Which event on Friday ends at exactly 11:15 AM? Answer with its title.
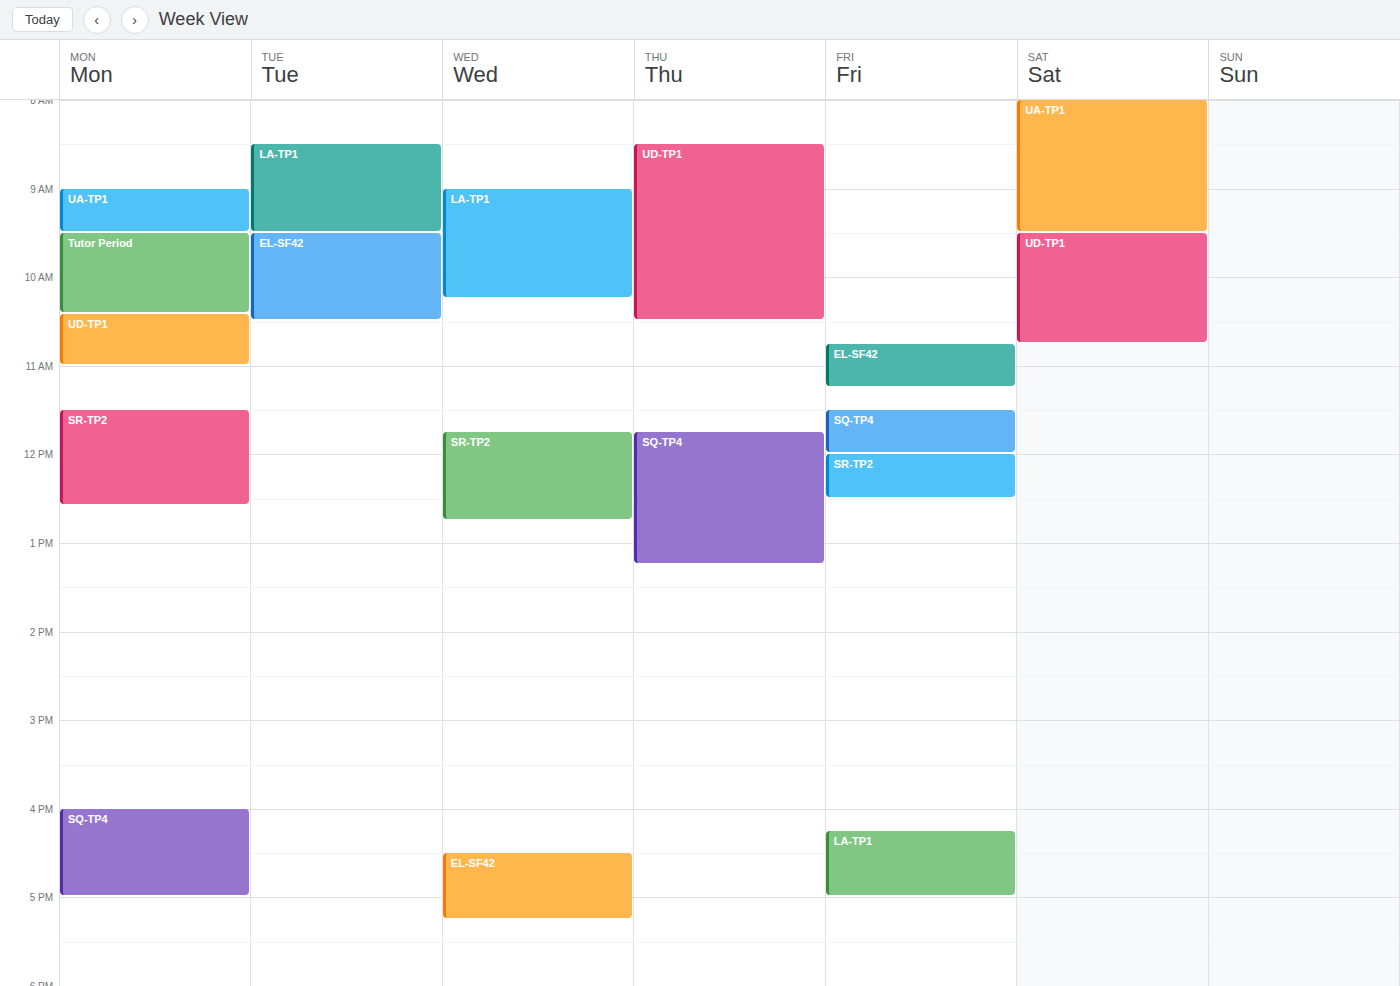
"EL-SF42"